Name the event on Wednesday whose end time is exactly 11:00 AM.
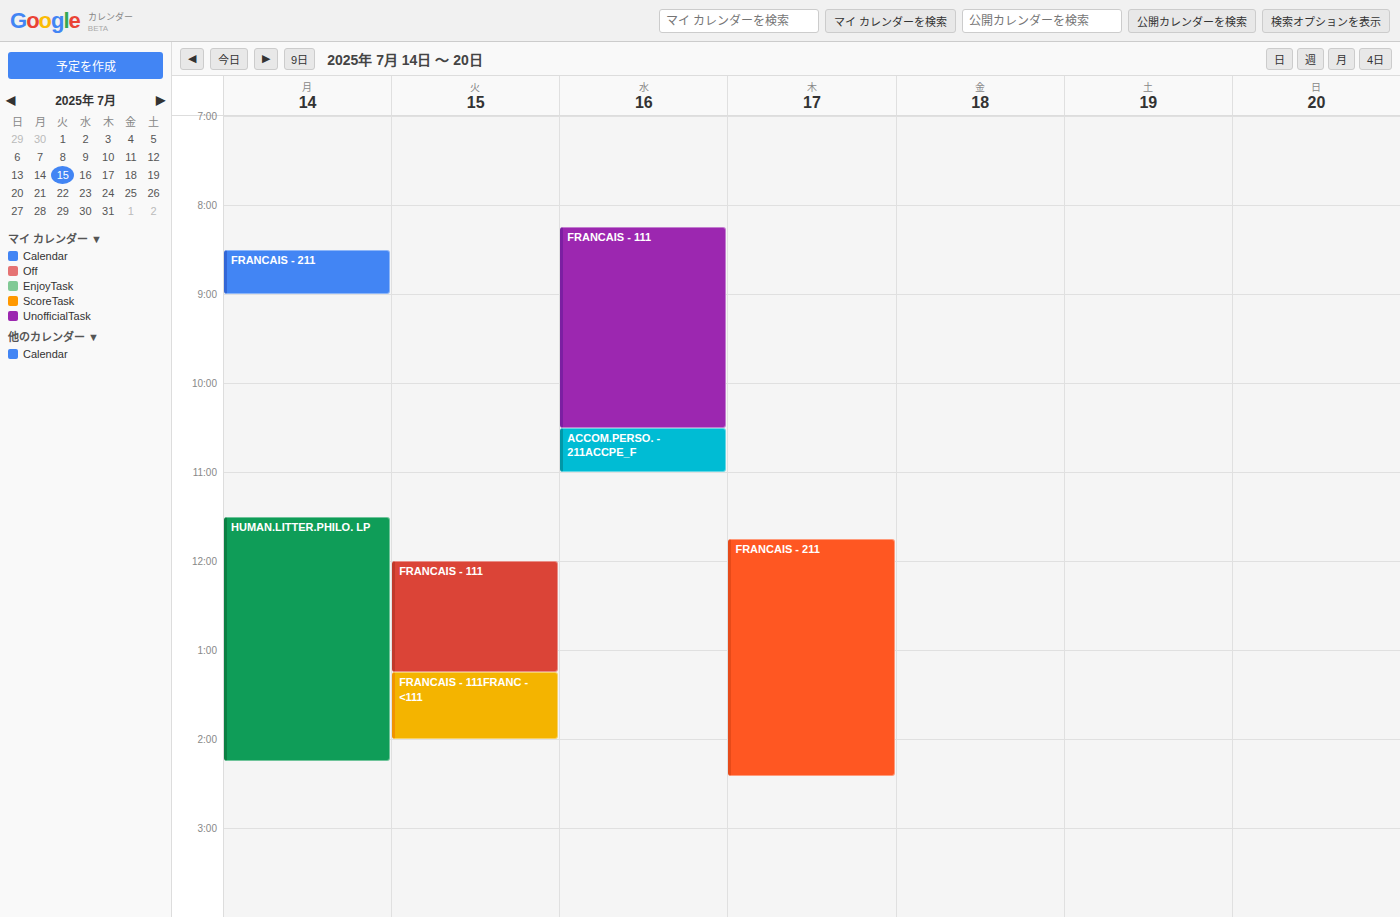
"ACCOM.PERSO. - 211ACCPE_F"